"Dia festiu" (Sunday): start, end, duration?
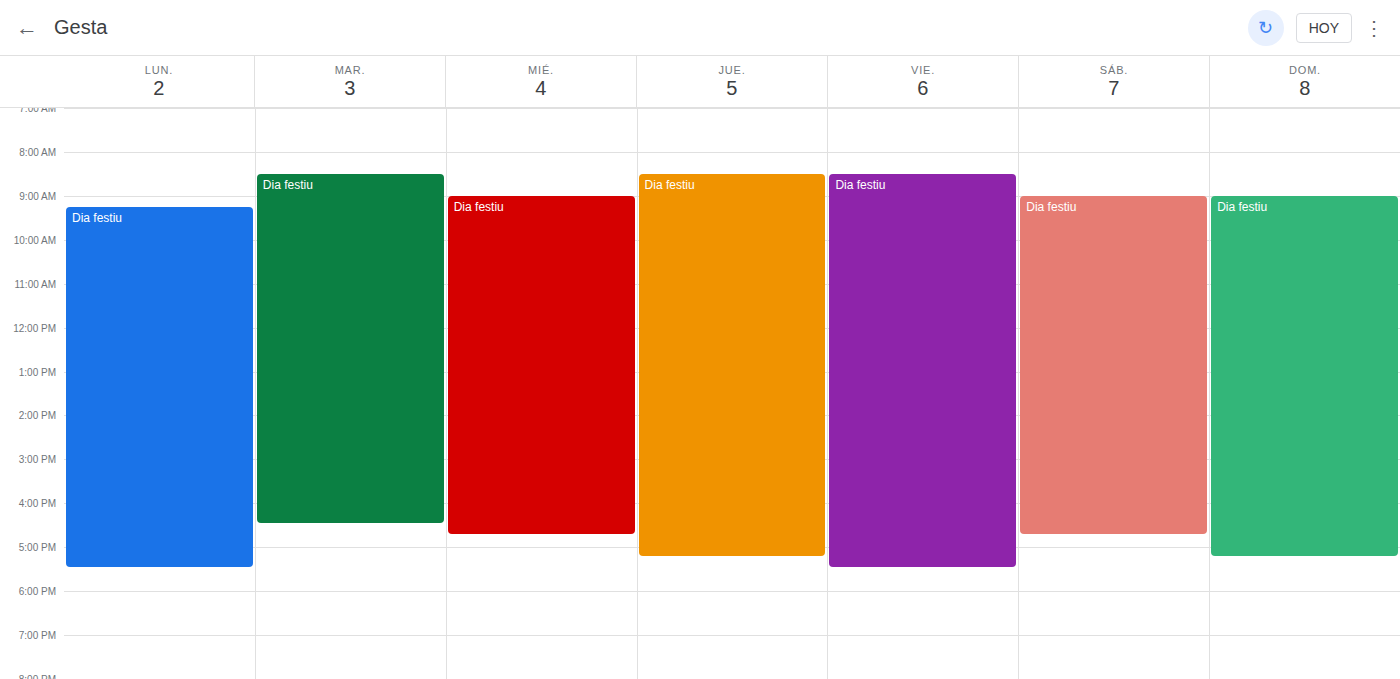
9:00 AM to 5:15 PM, 8 hours 15 minutes